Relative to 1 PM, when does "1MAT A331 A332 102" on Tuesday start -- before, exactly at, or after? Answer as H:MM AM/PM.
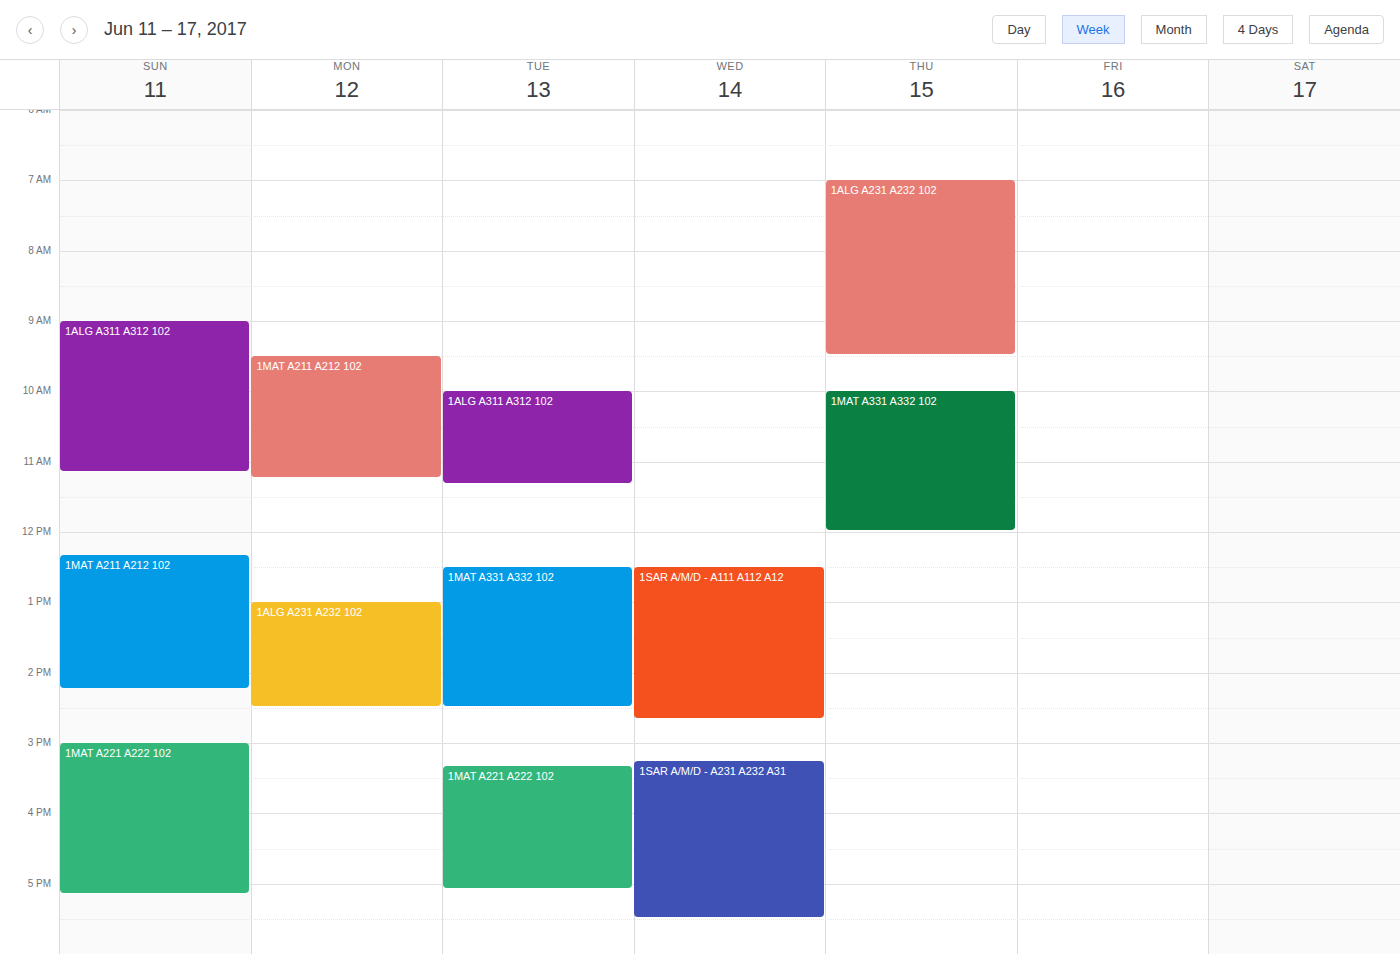
12:30 PM -- before 1 PM, 30 minutes above the 1 PM line.